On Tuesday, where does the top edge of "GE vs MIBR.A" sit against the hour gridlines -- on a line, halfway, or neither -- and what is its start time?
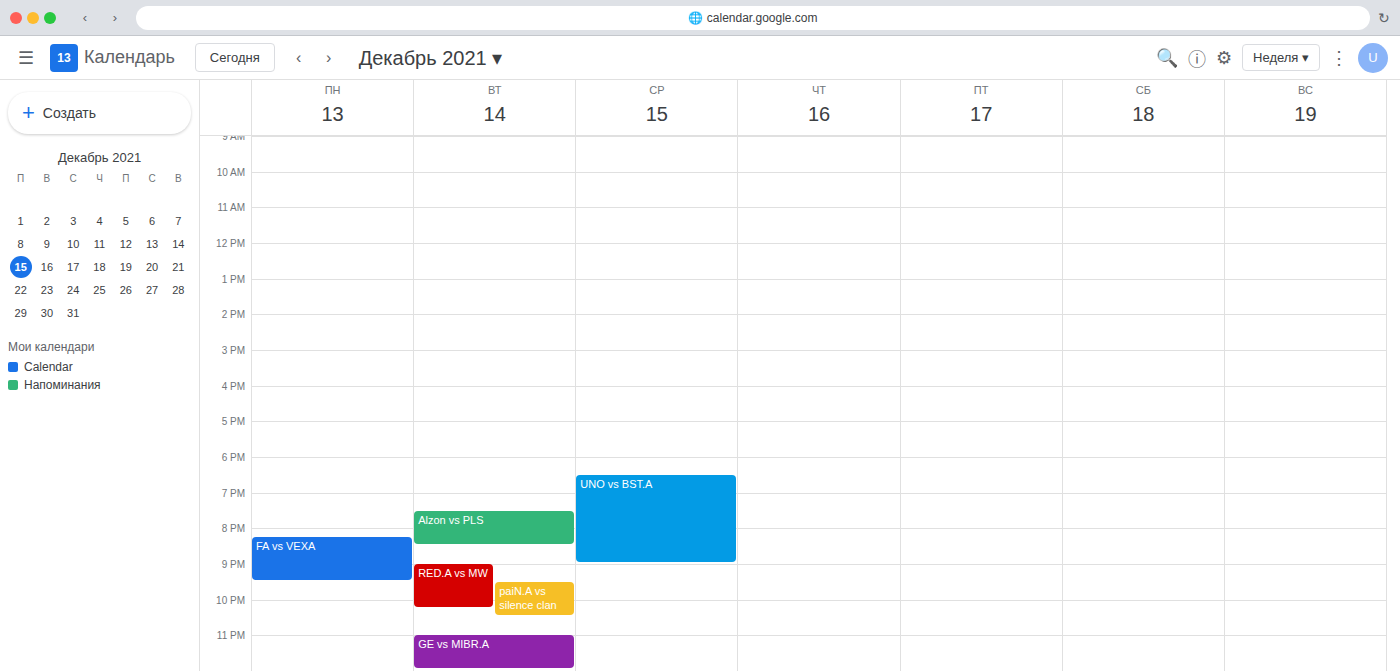
11:00 PM -- exactly on the 11 PM line.